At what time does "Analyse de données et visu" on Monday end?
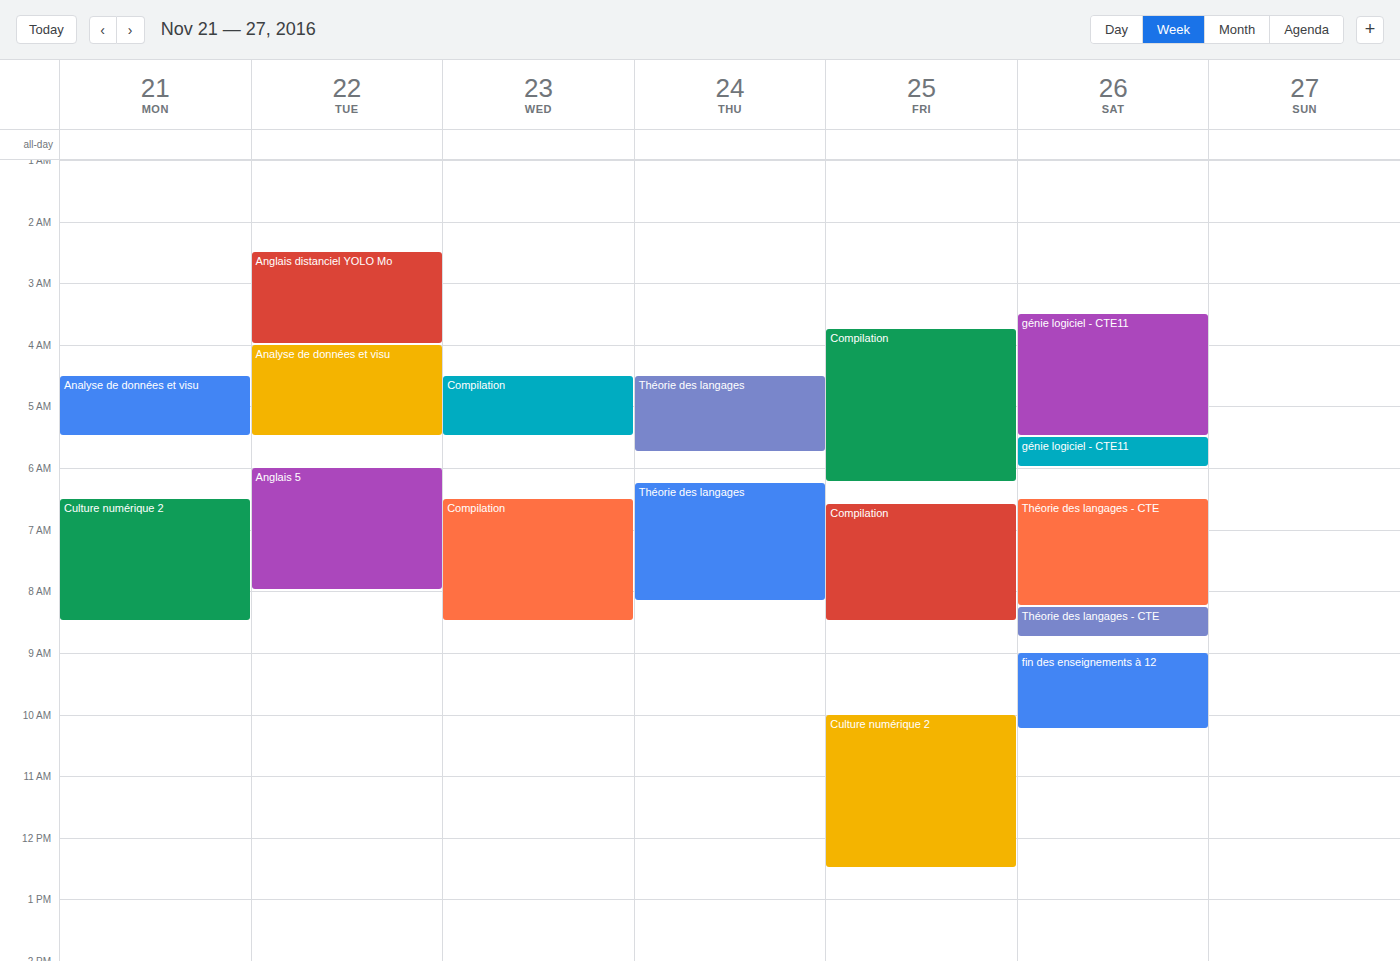
5:30 AM